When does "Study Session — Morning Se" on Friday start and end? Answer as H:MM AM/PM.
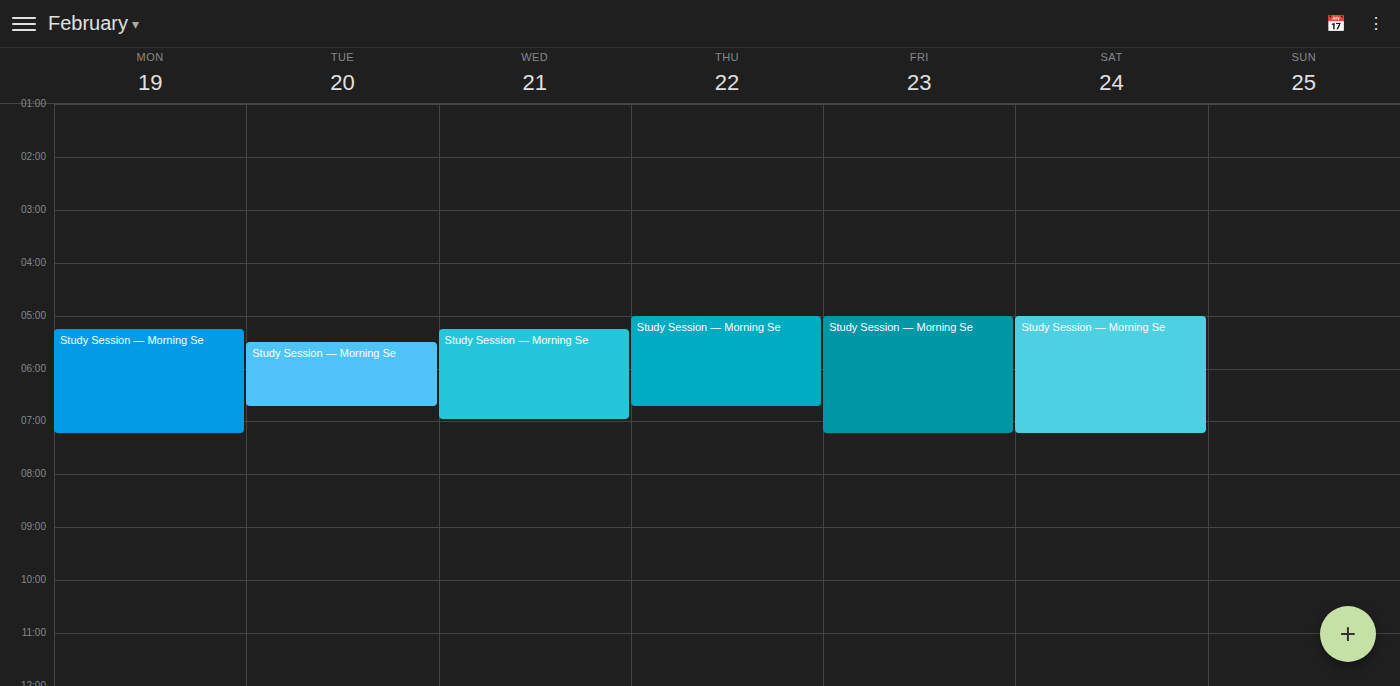
5:00 AM to 7:15 AM